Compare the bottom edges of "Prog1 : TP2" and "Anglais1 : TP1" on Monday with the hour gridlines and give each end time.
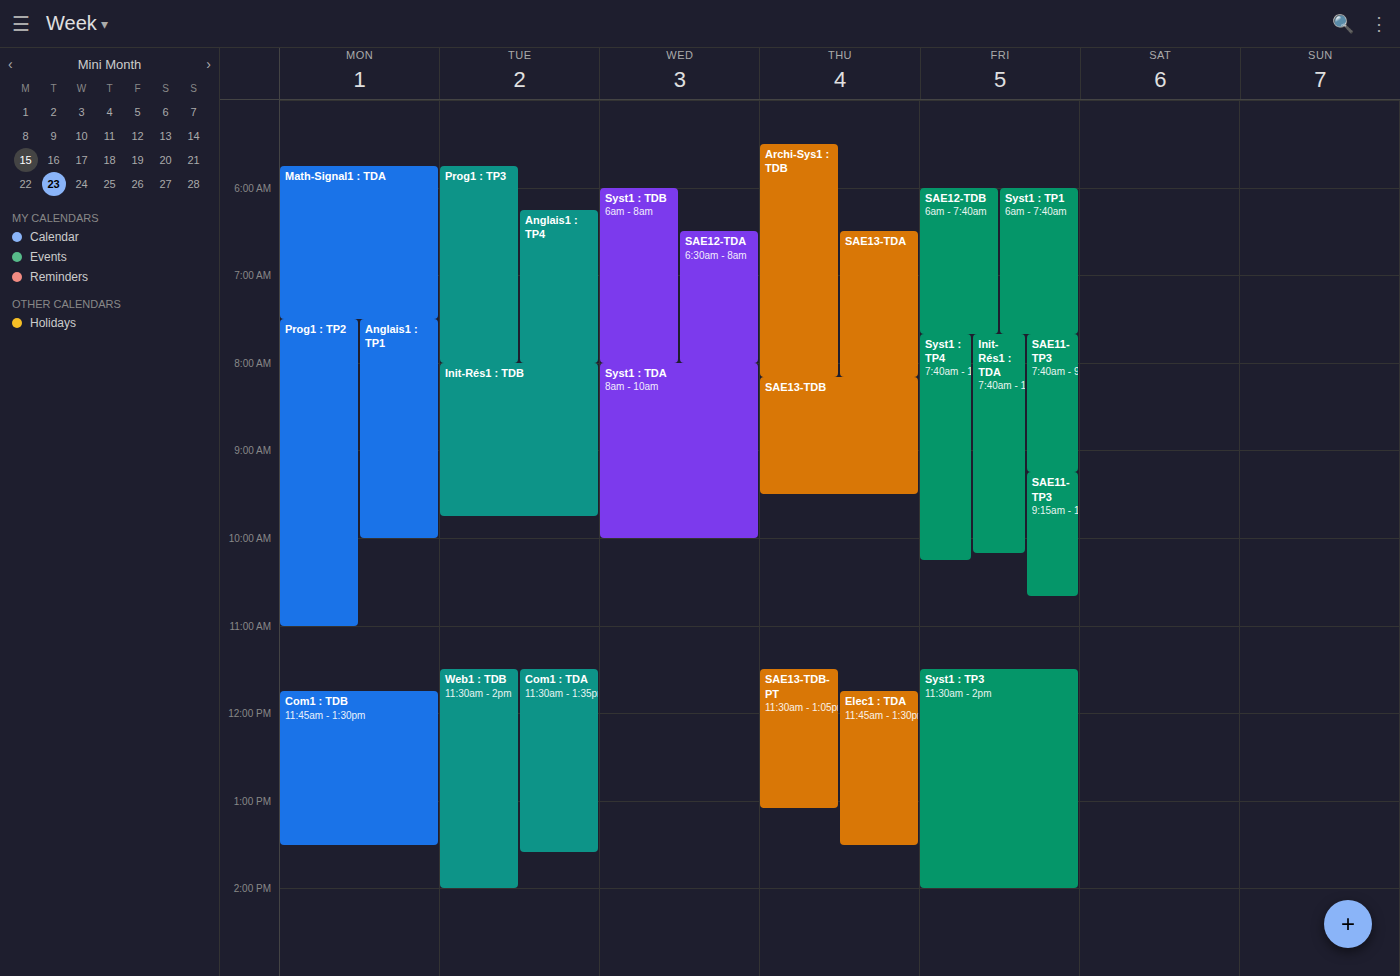
"Prog1 : TP2": 11:00 AM, exactly on the 11 AM line. "Anglais1 : TP1": 10:00 AM, exactly on the 10 AM line.